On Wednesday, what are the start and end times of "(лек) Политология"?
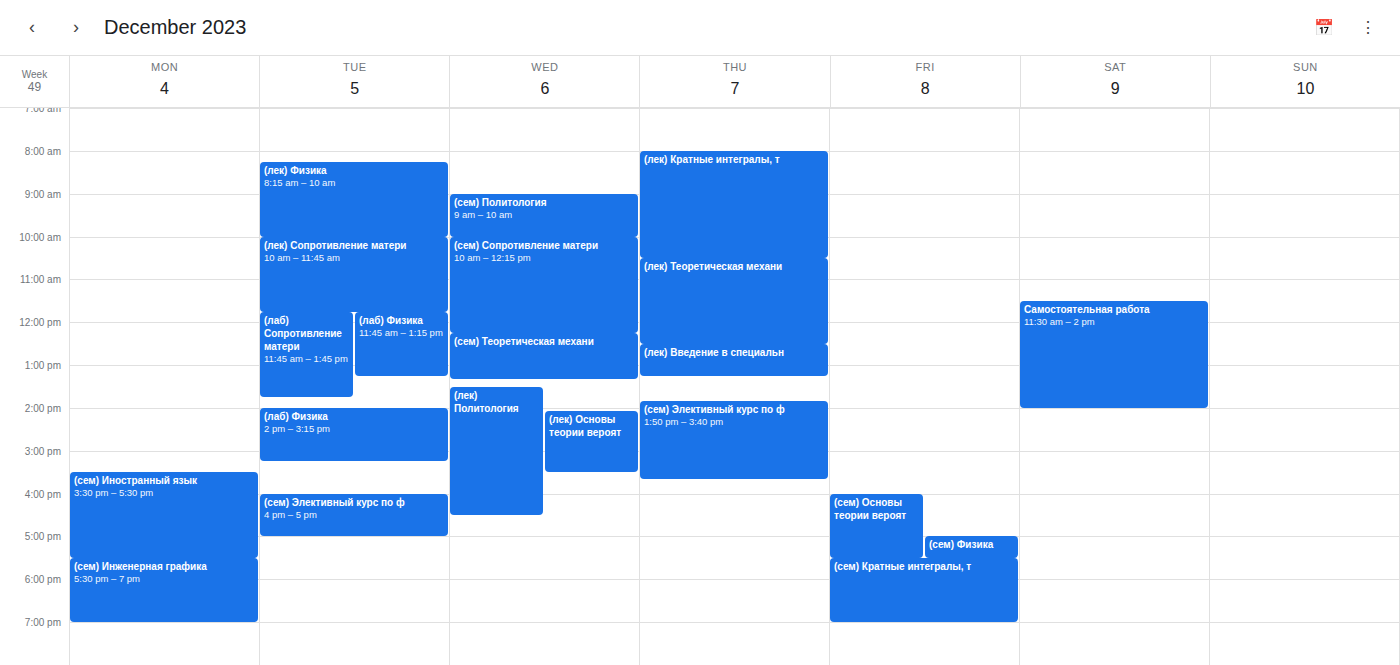
1:30 PM to 4:30 PM